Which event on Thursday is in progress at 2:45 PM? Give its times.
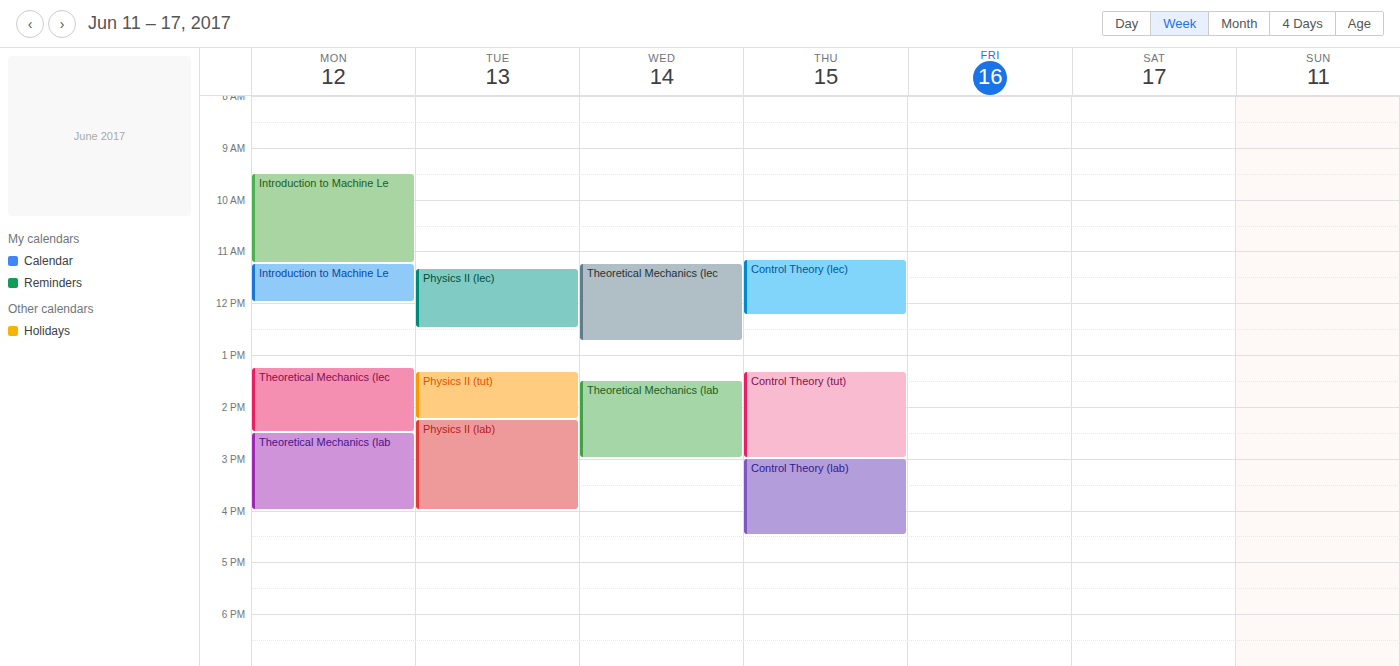
"Control Theory (tut)", 1:20 PM to 3:00 PM